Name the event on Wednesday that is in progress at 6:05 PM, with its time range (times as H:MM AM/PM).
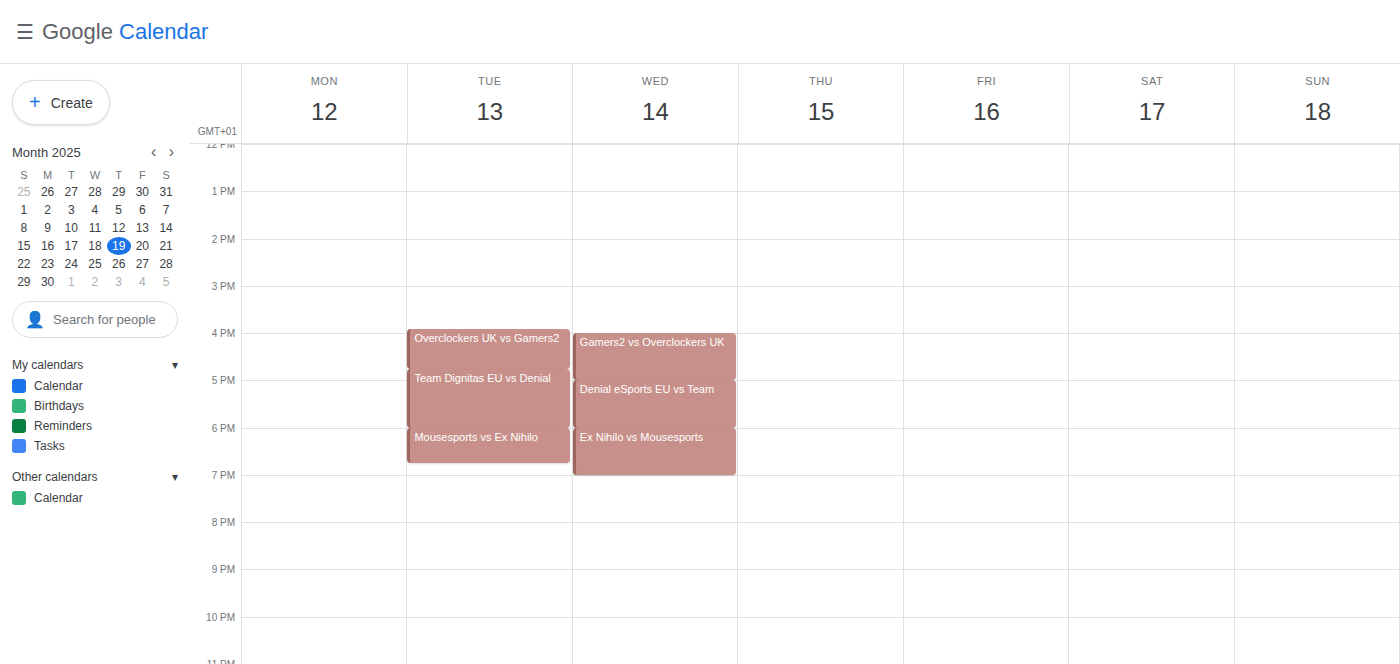
"Ex Nihilo vs Mousesports", 6:00 PM to 7:00 PM